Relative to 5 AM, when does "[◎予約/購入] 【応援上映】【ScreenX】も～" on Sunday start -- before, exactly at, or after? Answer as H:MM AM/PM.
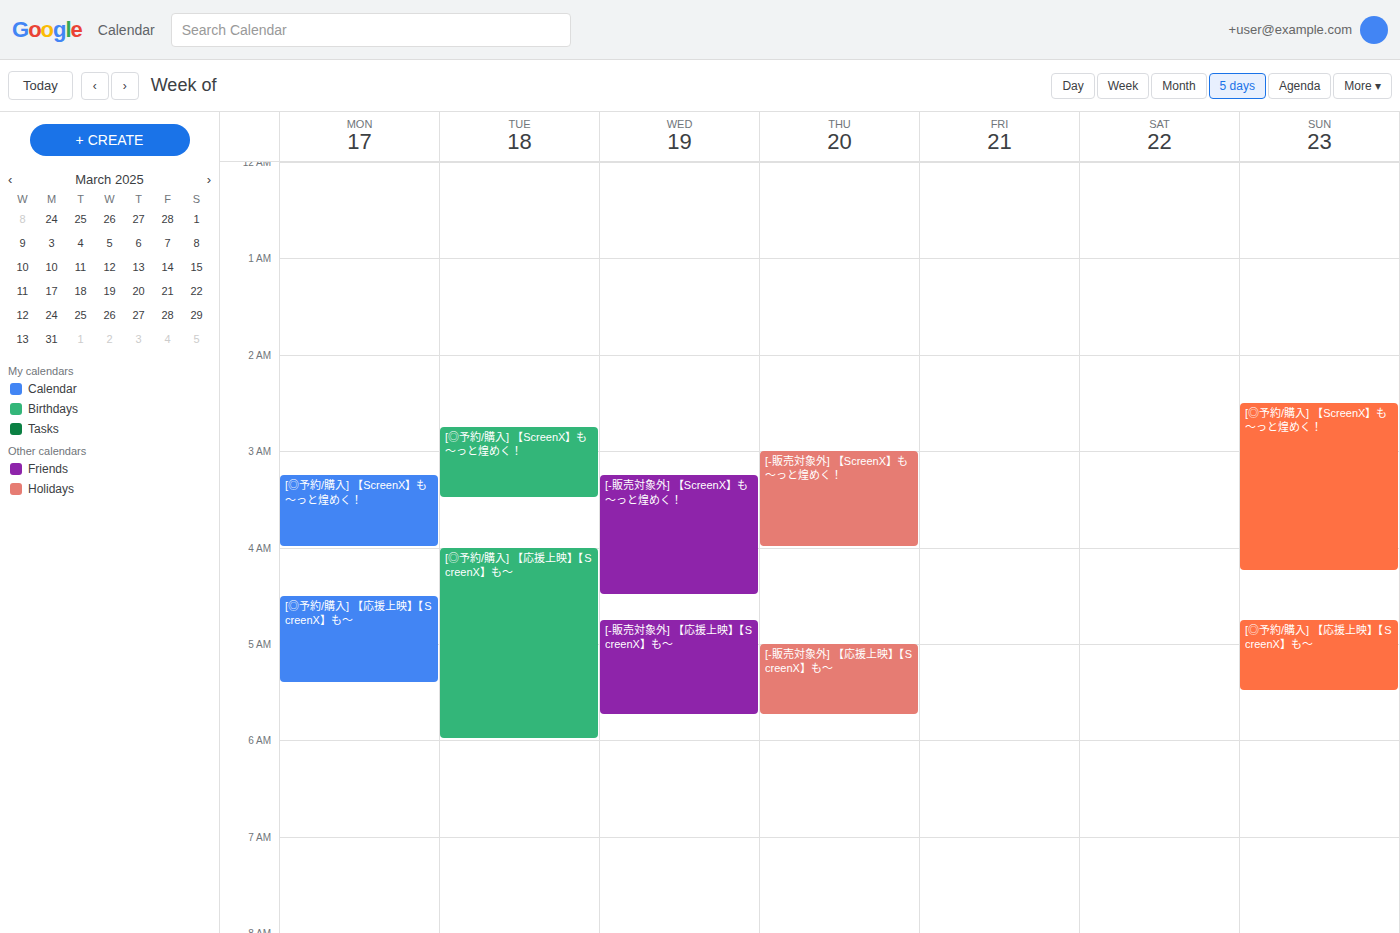
4:45 AM -- before 5 AM, 15 minutes above the 5 AM line.